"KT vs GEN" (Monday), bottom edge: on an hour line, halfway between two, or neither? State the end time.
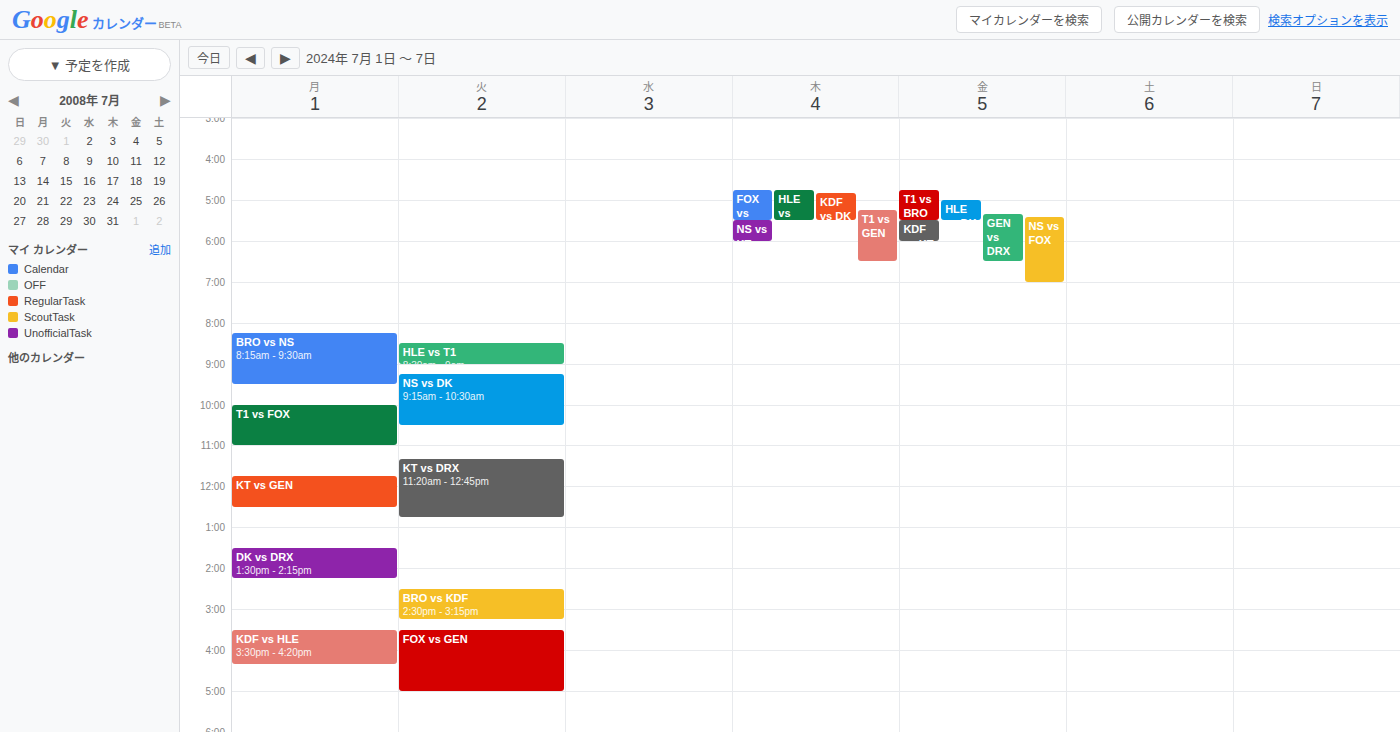
12:30 PM -- halfway between the 12 PM and 1 PM lines.